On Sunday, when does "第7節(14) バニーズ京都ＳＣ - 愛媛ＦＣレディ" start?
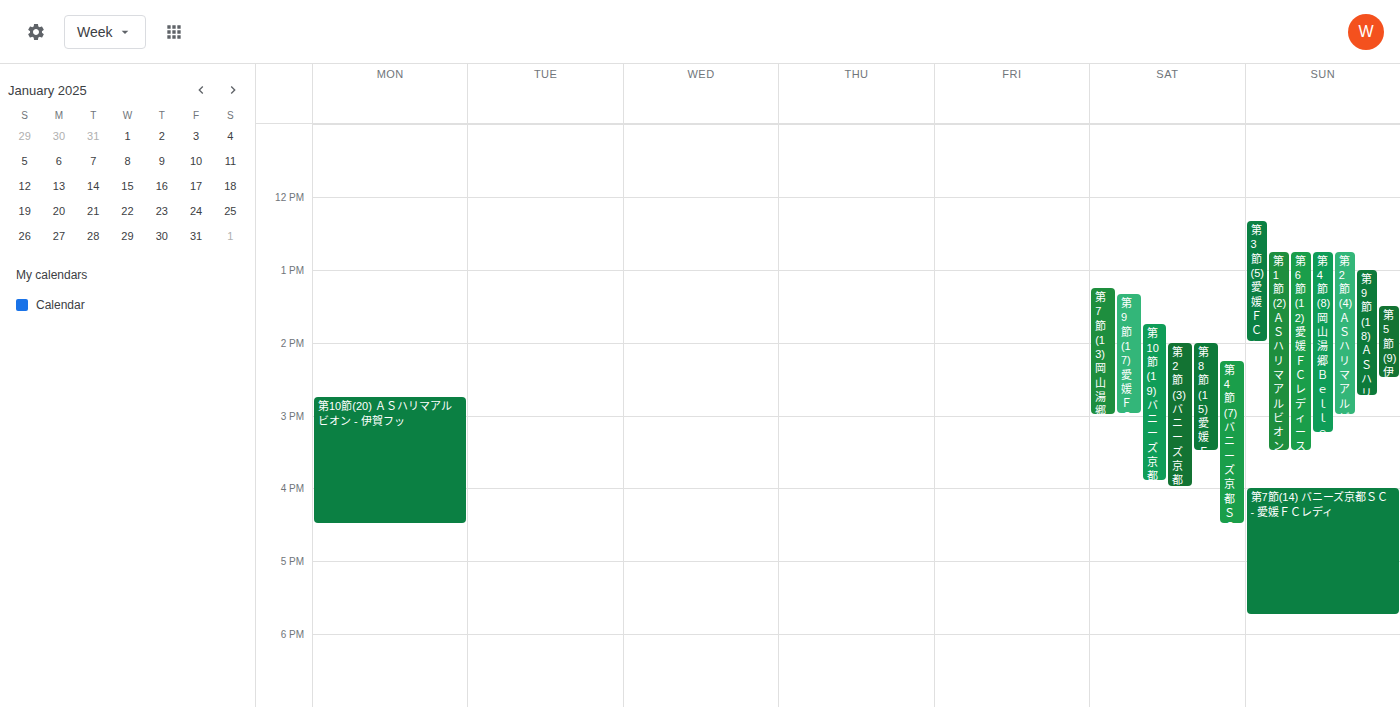
4:00 PM